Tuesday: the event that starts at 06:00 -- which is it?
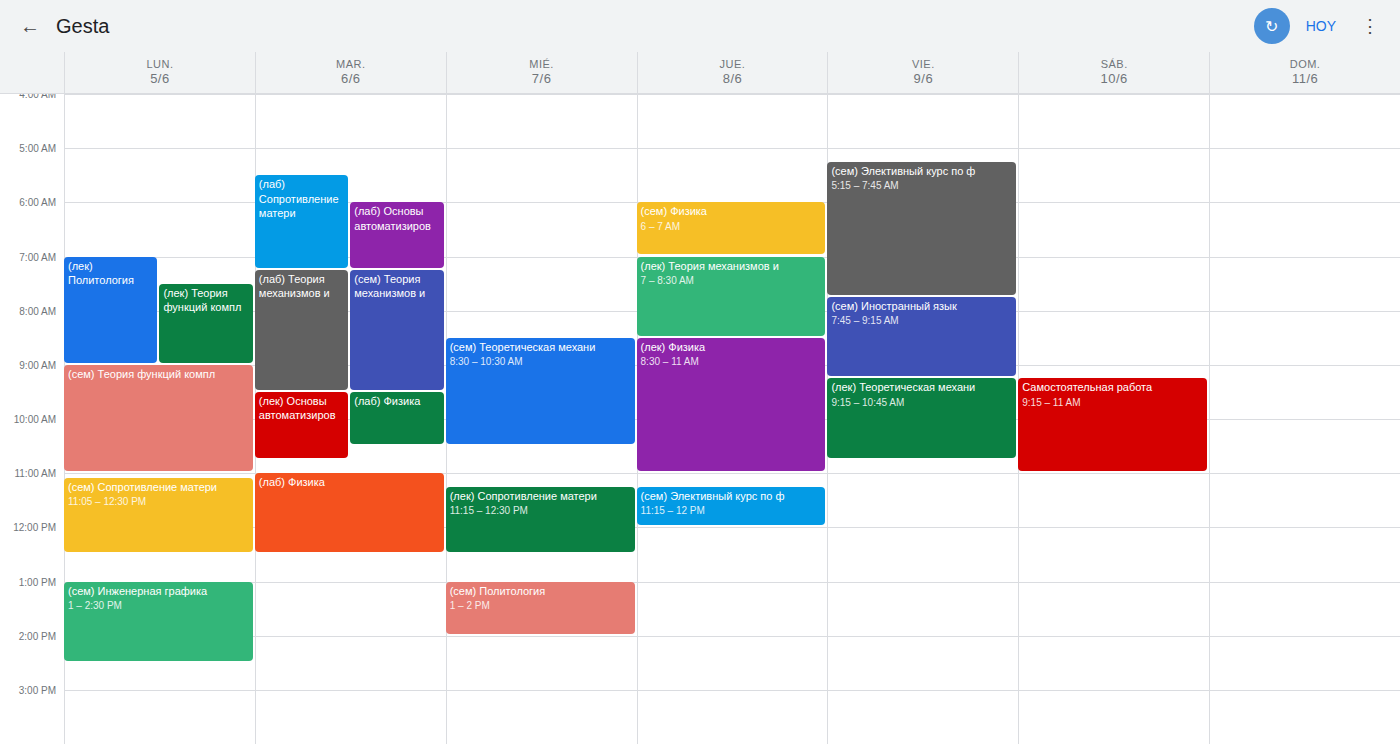
"(лаб) Основы автоматизиров"